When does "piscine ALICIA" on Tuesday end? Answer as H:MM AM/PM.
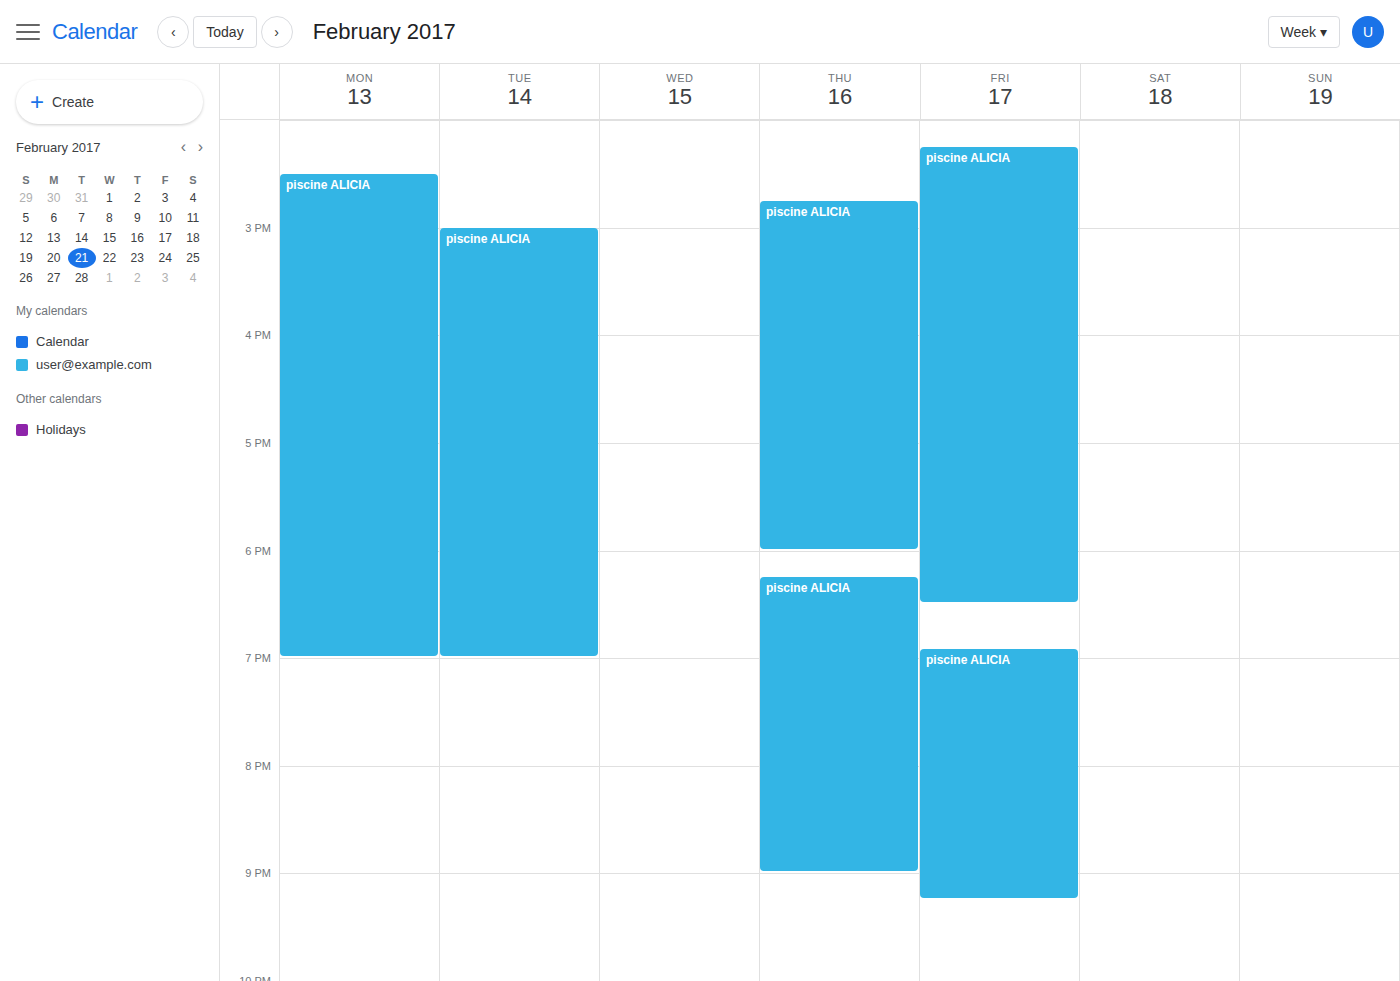
7:00 PM